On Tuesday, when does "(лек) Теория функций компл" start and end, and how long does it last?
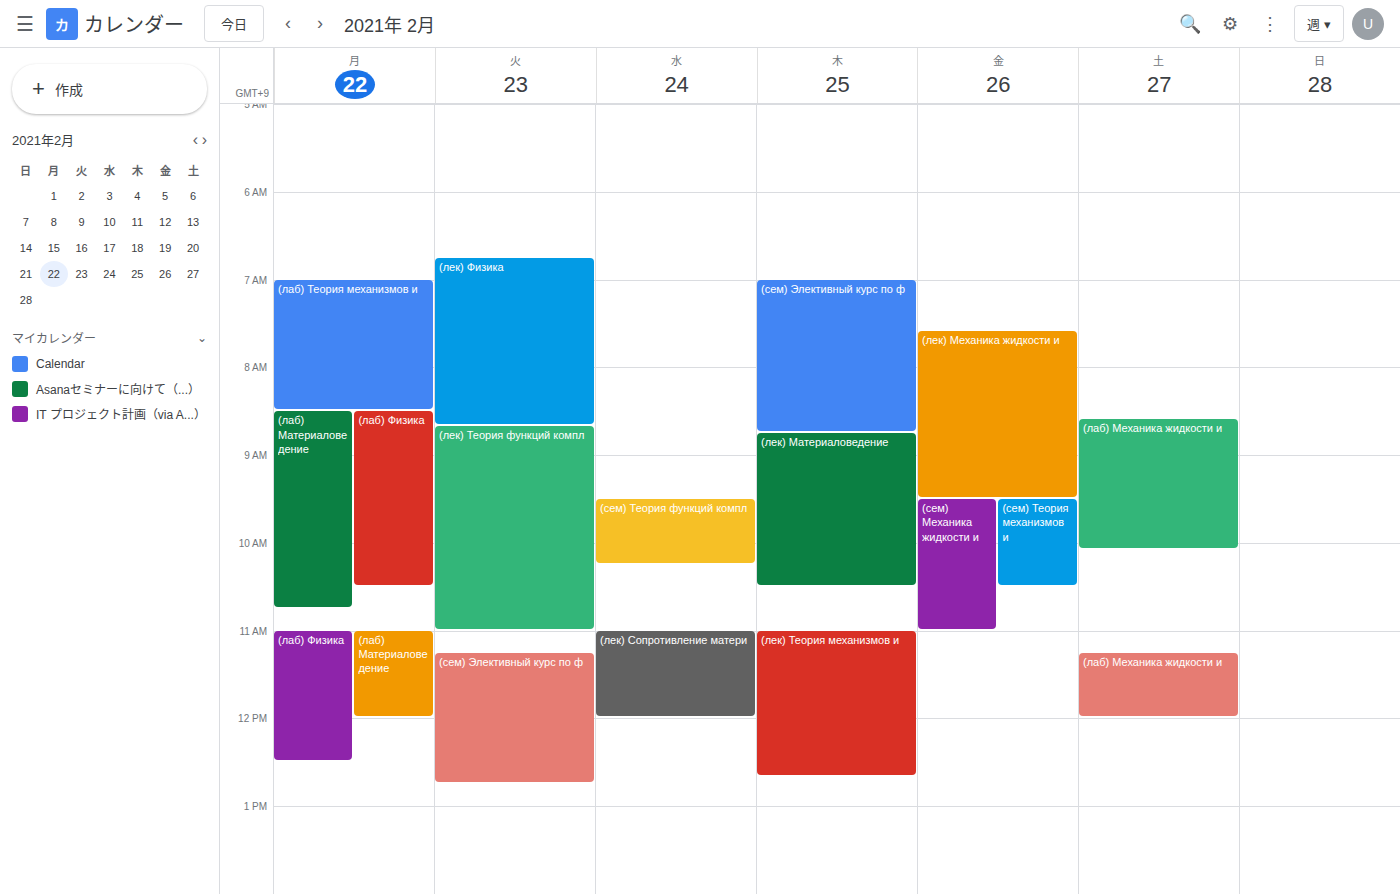
8:40 AM to 11:00 AM, 2 hours 20 minutes